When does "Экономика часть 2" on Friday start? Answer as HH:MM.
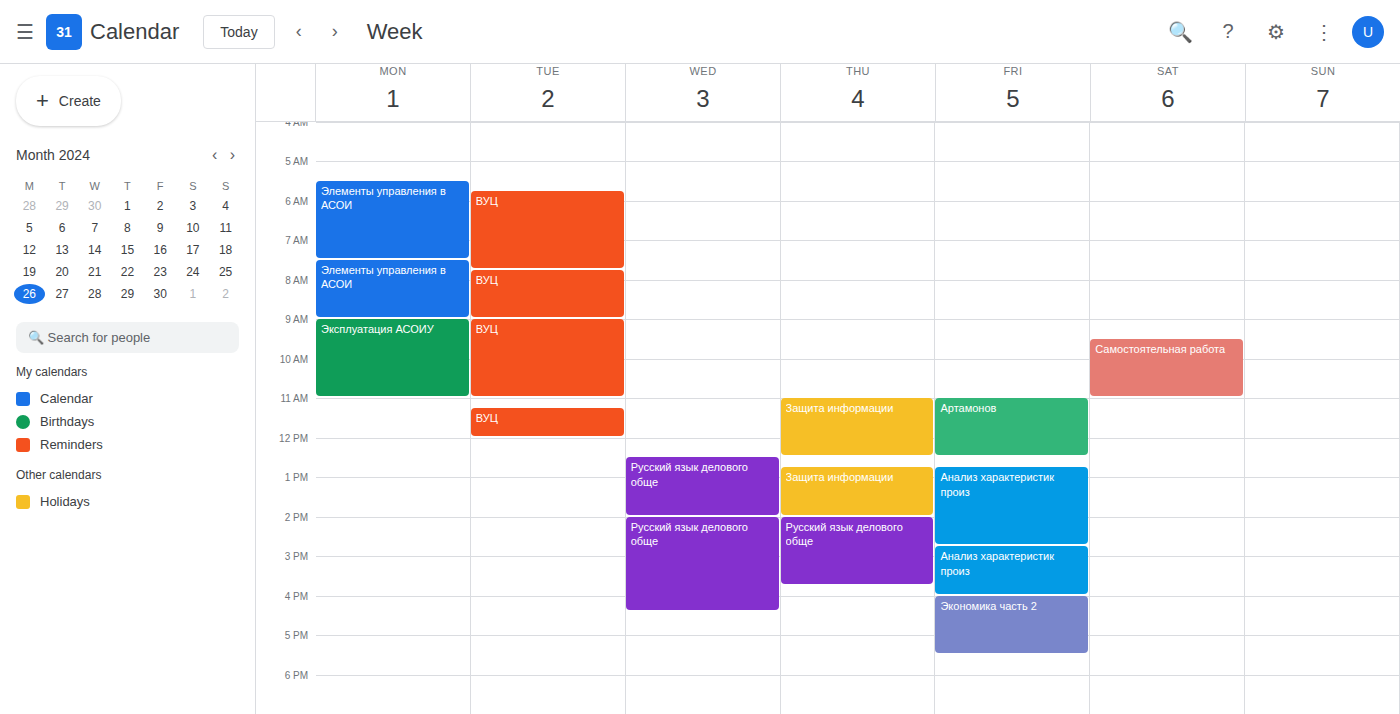
16:00